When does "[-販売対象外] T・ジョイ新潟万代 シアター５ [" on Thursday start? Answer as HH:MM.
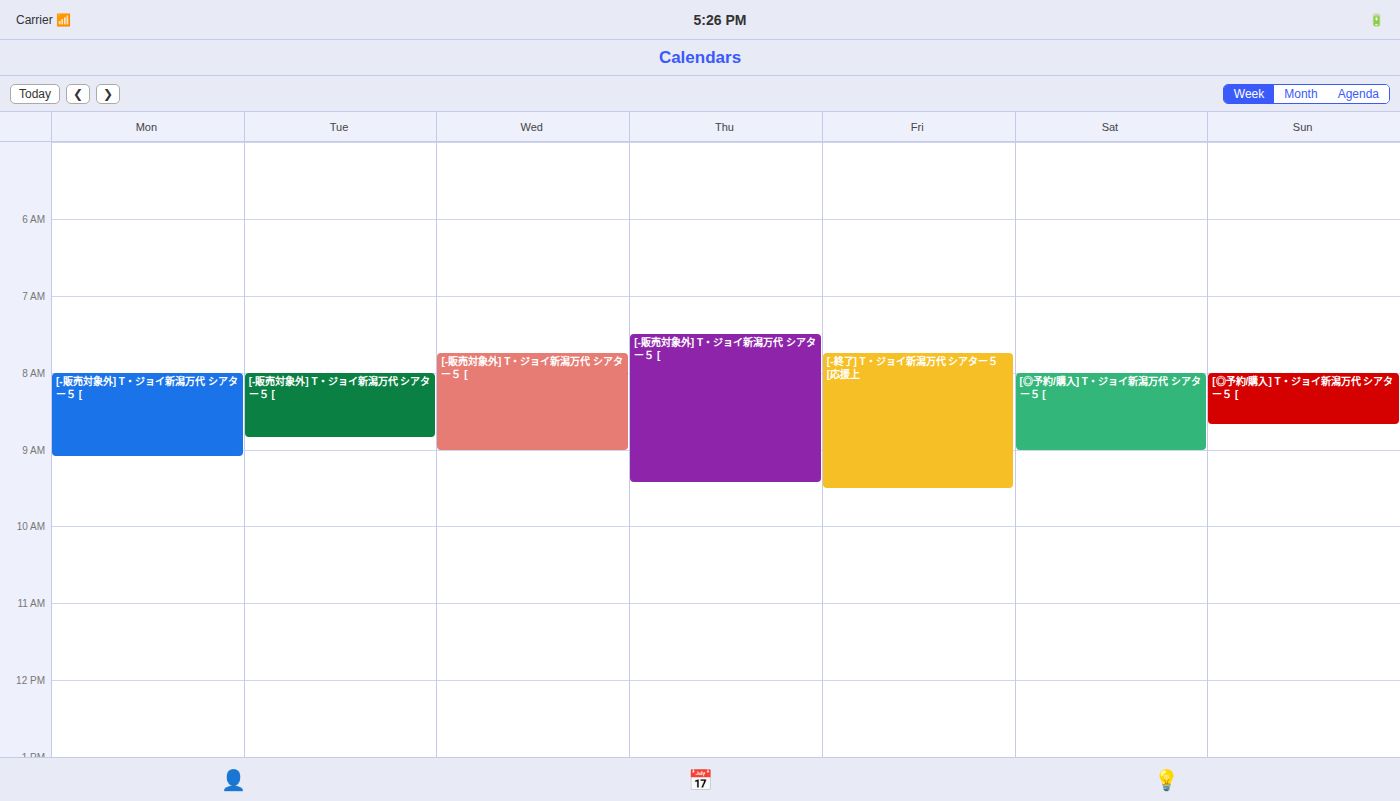
07:30